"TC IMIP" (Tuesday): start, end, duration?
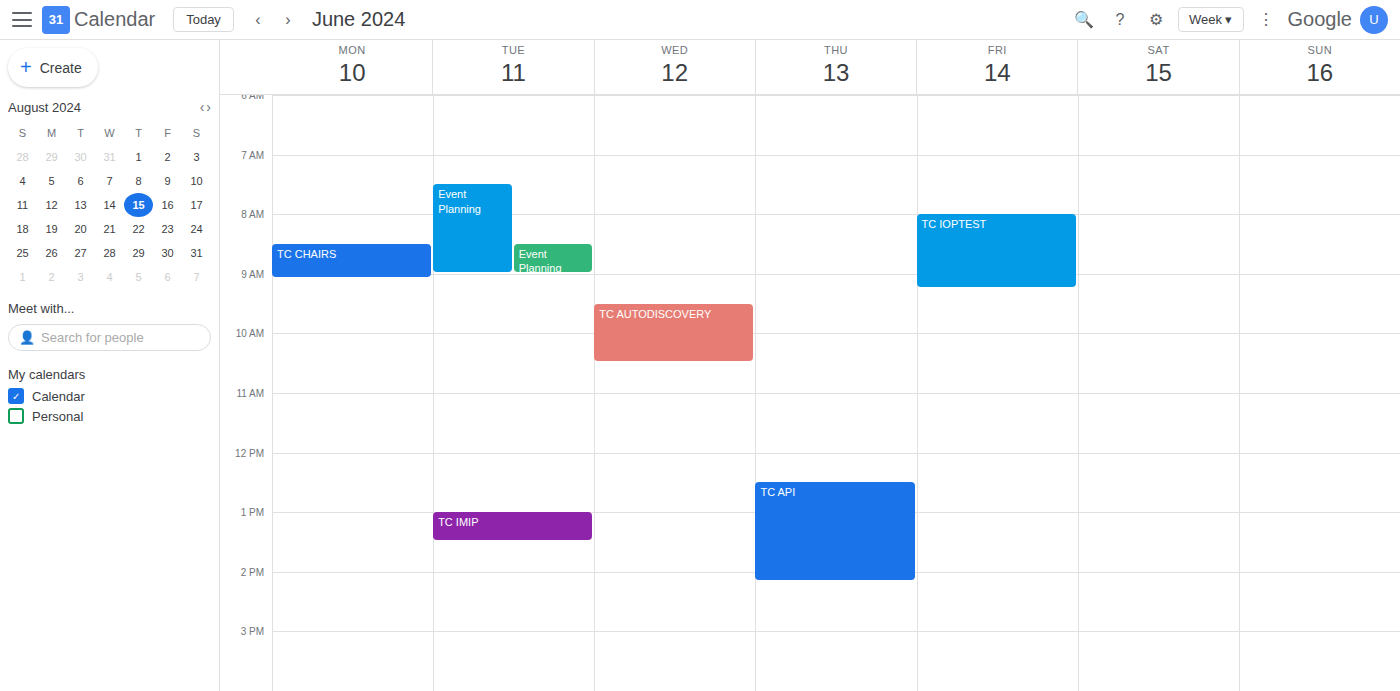
1:00 PM to 1:30 PM, 30 minutes